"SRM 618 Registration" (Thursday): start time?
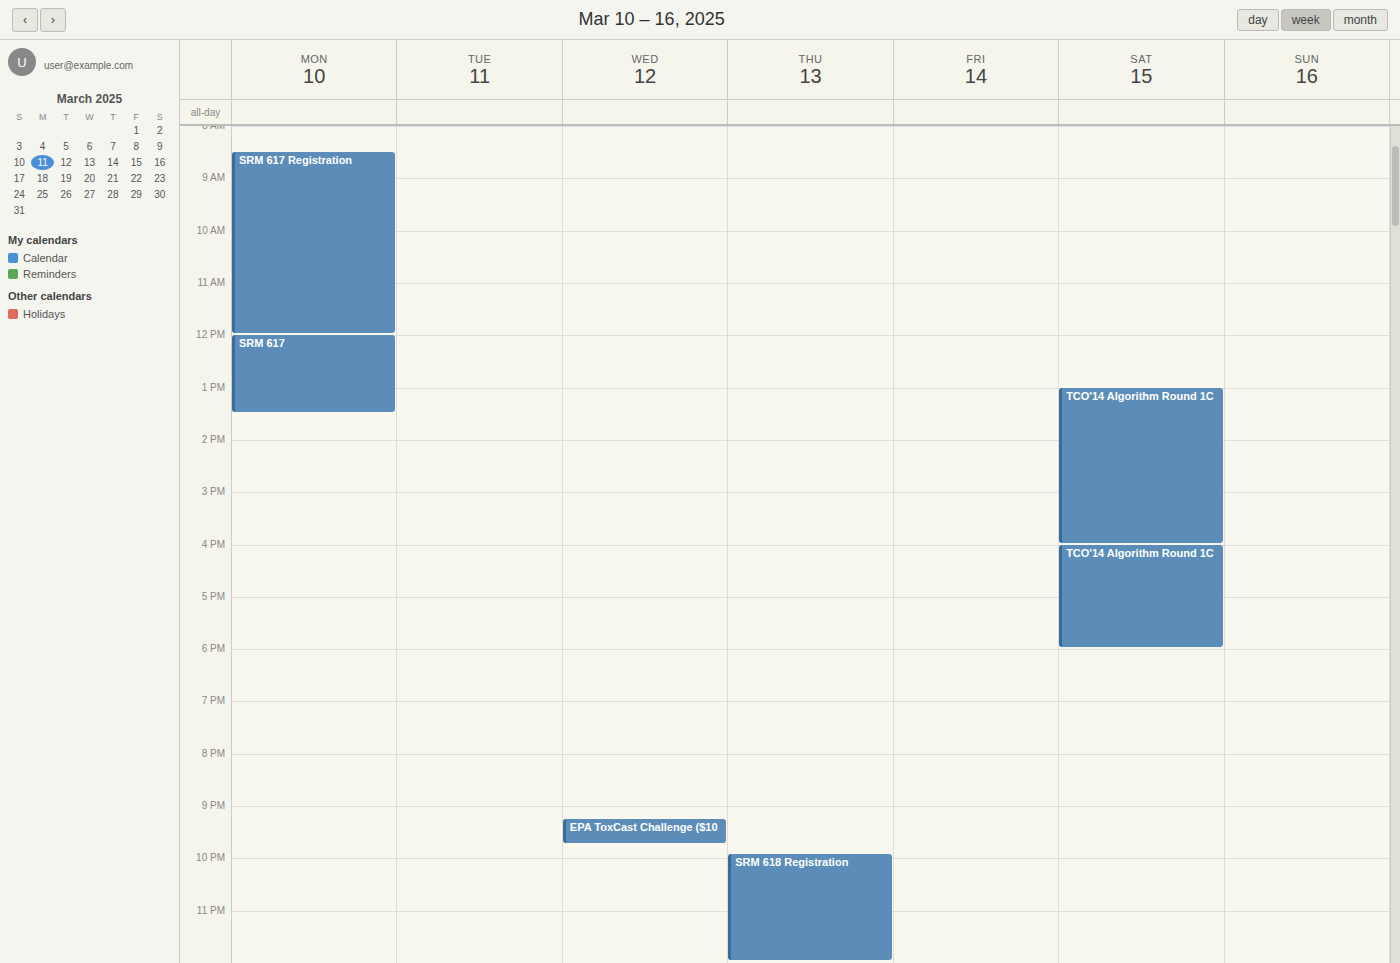
9:55 PM